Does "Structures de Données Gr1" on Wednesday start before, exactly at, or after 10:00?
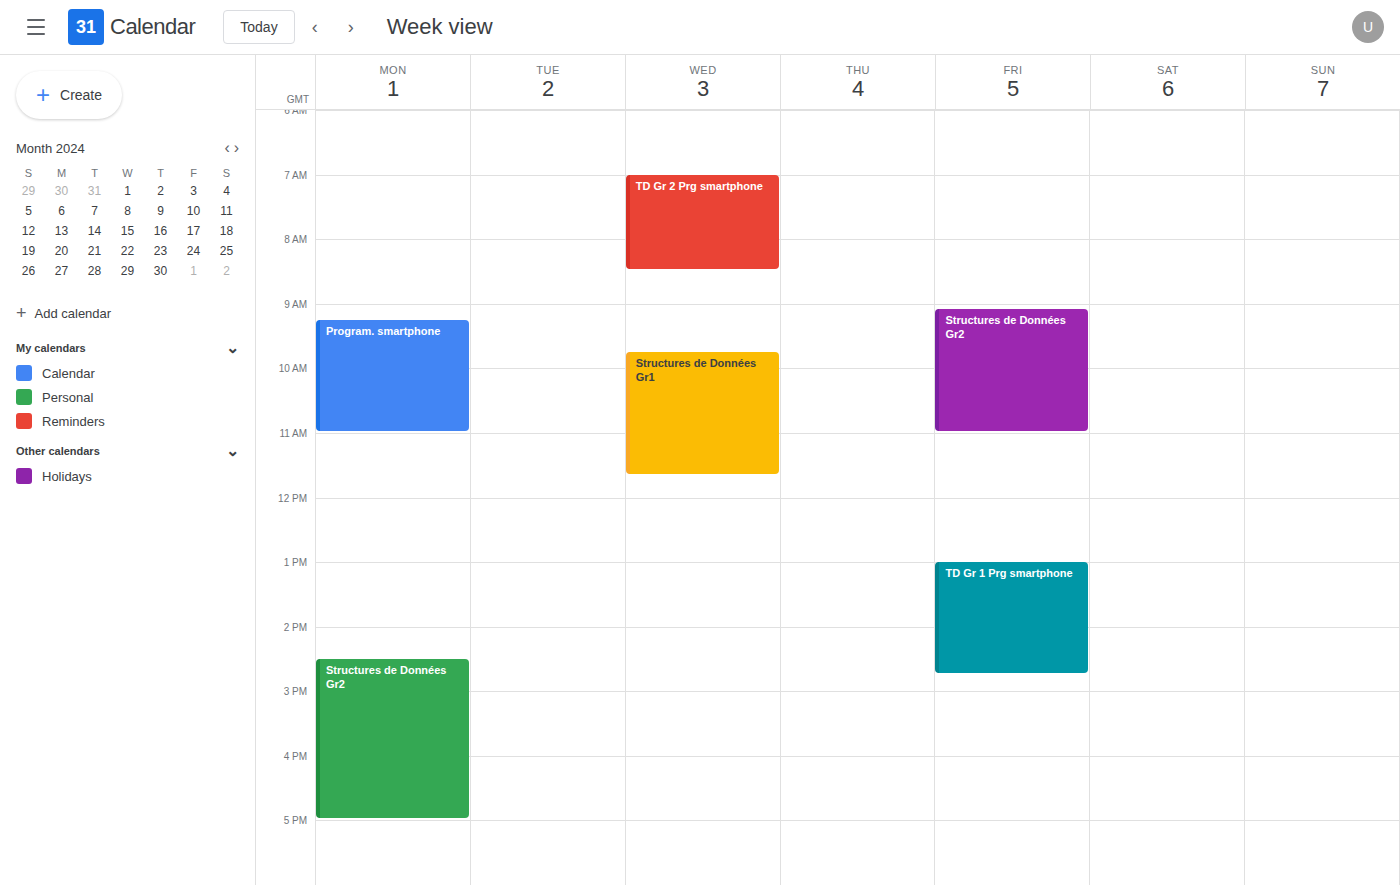
09:45 -- before 10:00, 15 minutes above the 10:00 line.